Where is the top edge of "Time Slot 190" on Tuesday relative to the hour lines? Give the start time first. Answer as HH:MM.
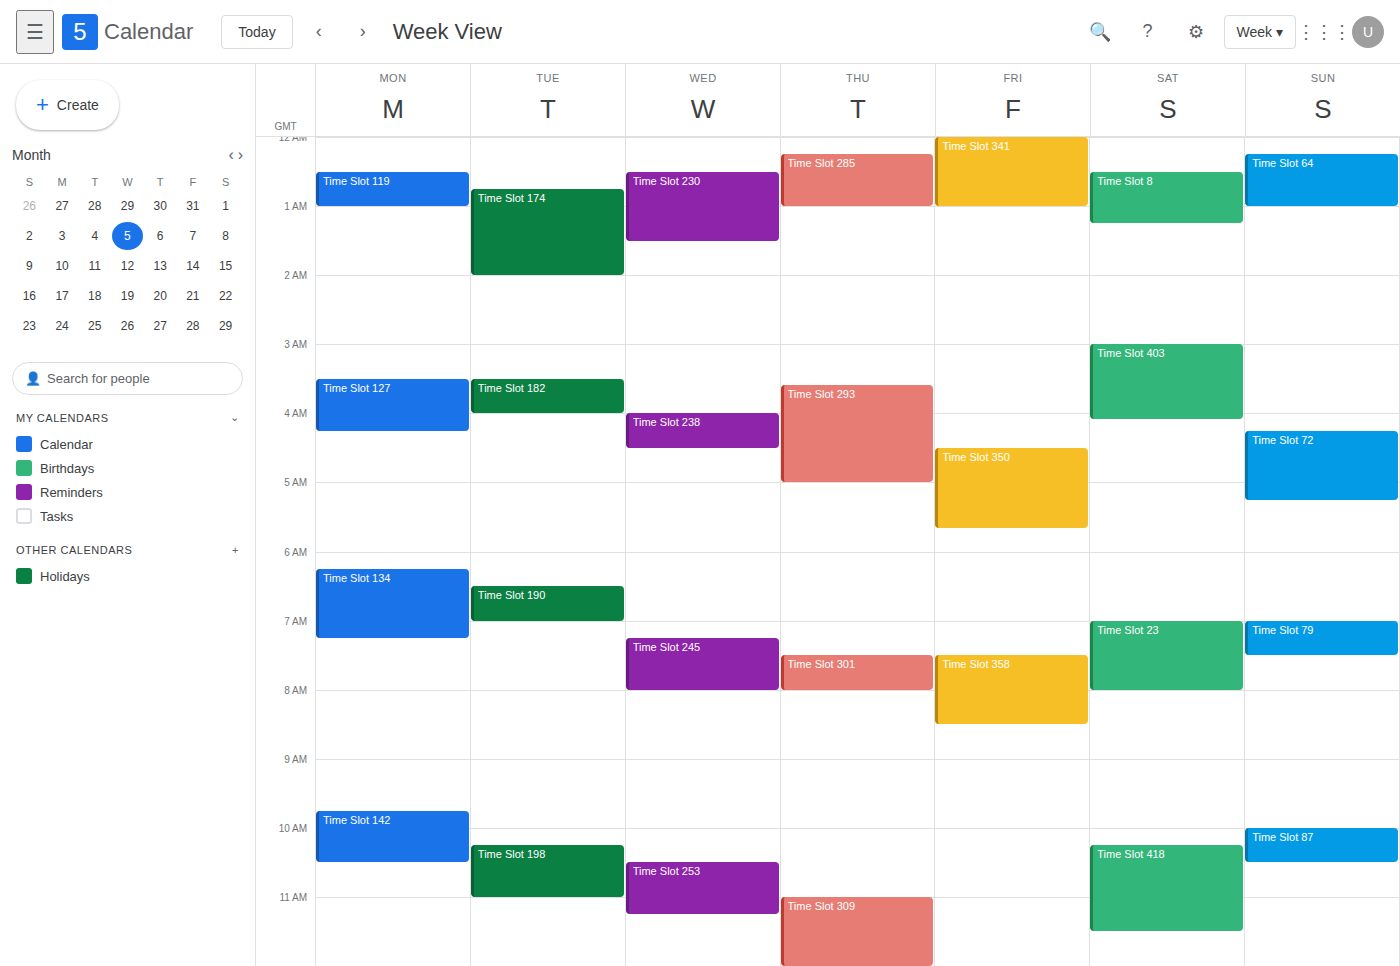
06:30 -- halfway between the 06:00 and 07:00 lines.